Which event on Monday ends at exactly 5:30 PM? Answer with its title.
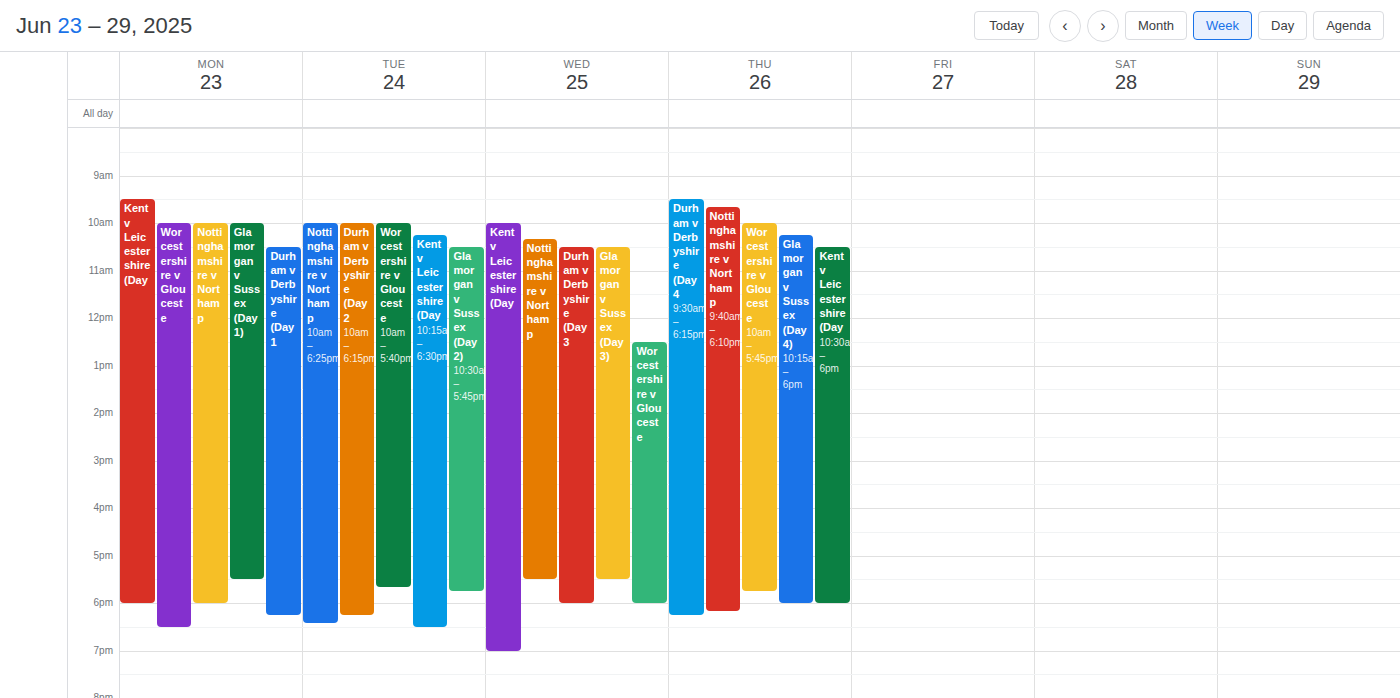
"Glamorgan v Sussex (Day 1)"